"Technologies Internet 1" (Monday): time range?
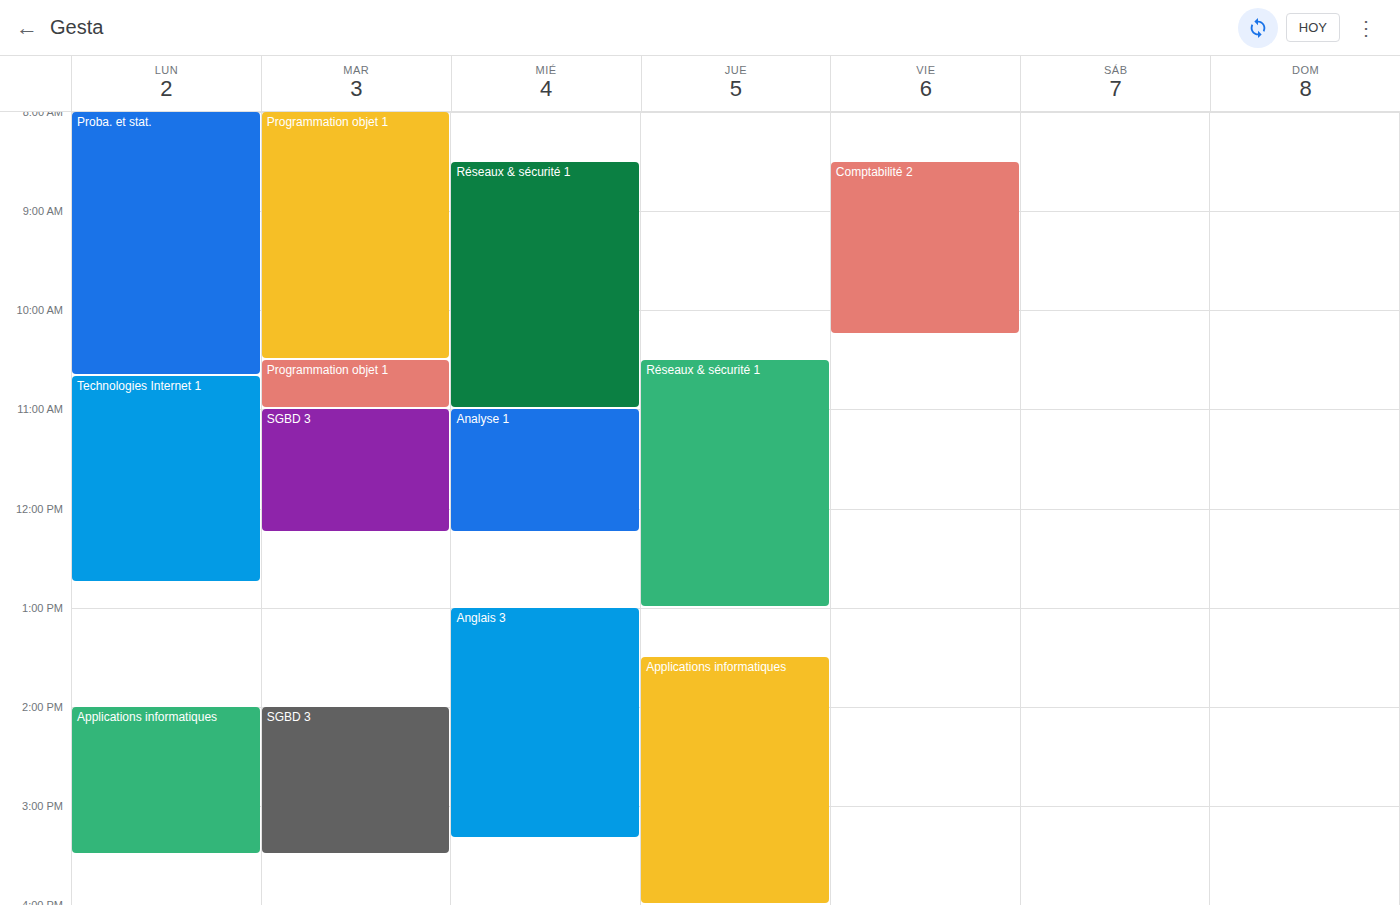
10:40 AM to 12:45 PM